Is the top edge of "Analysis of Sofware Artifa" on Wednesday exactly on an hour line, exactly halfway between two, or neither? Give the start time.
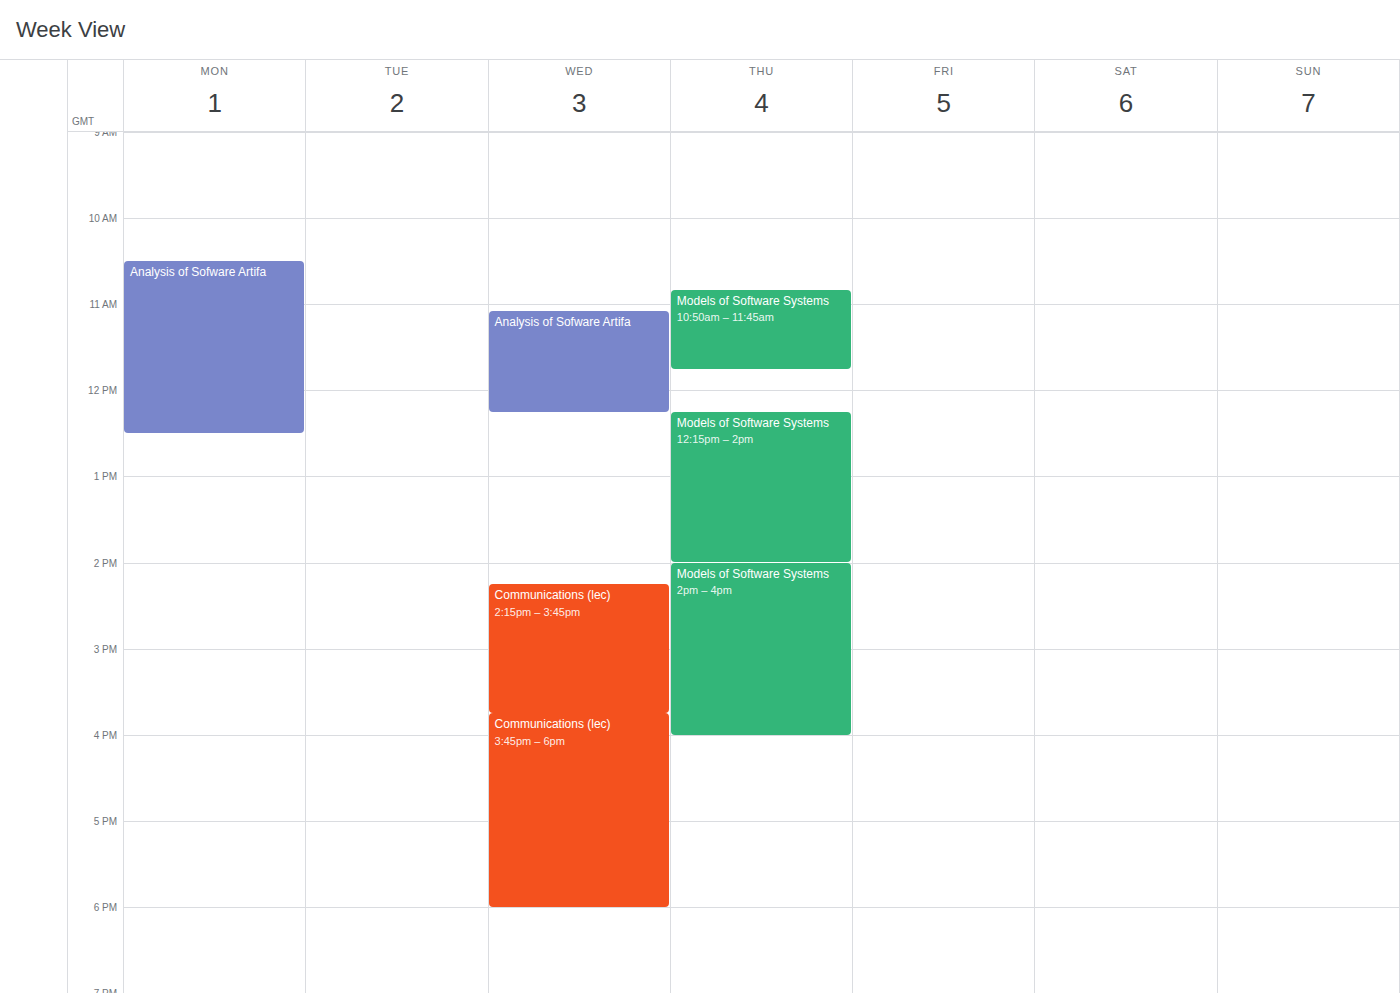
11:05 AM -- neither: 5 minutes below the 11 AM line and 55 minutes above the 12 PM line.